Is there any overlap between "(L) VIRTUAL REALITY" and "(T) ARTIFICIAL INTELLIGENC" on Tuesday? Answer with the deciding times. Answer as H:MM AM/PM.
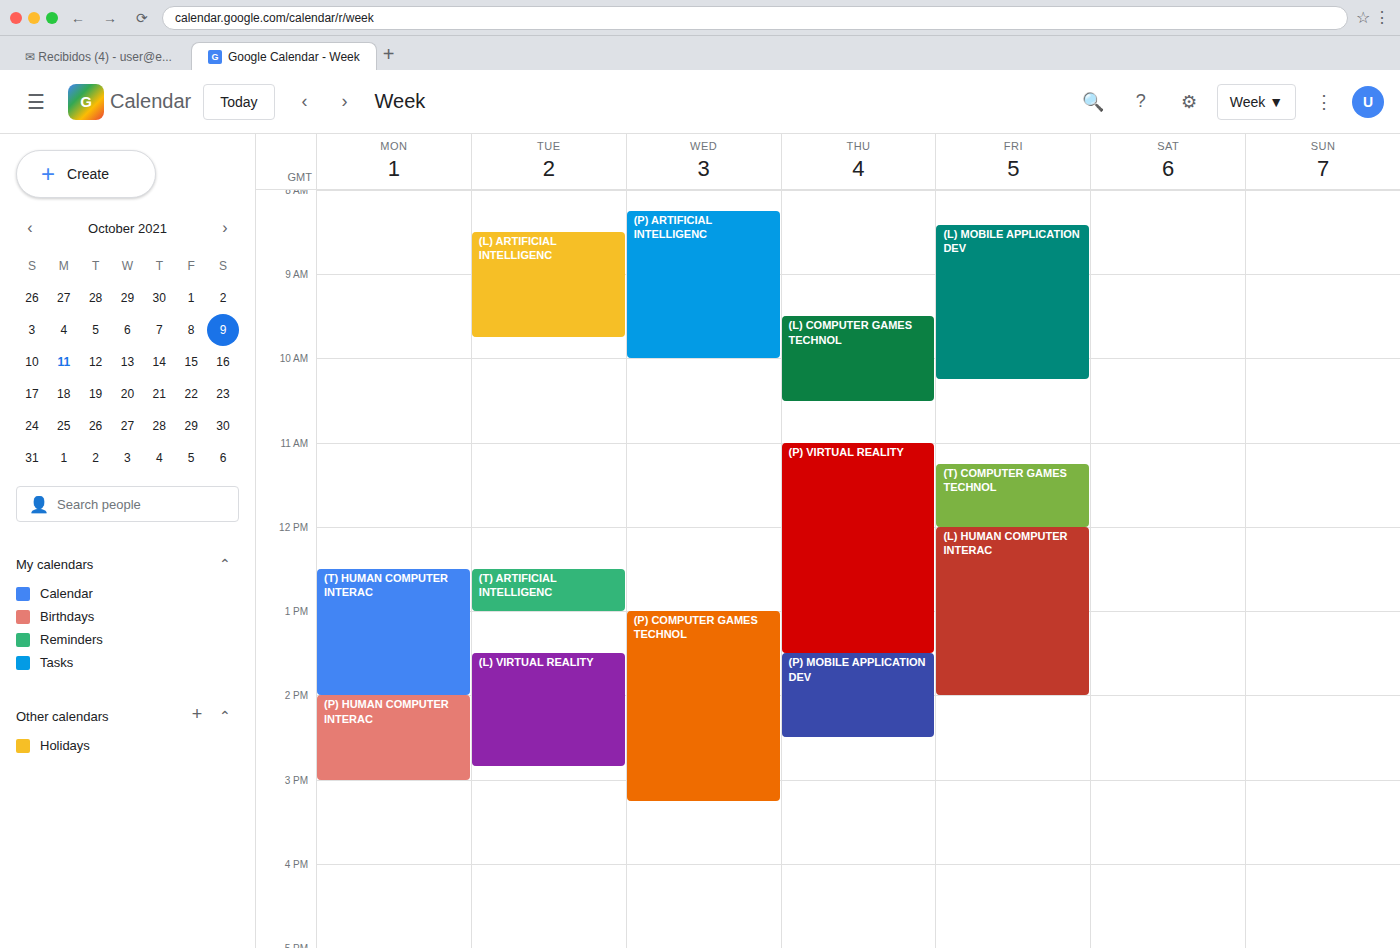
"(T) ARTIFICIAL INTELLIGENC" ends at 1:00 PM and "(L) VIRTUAL REALITY" starts at 1:30 PM -- no overlap.